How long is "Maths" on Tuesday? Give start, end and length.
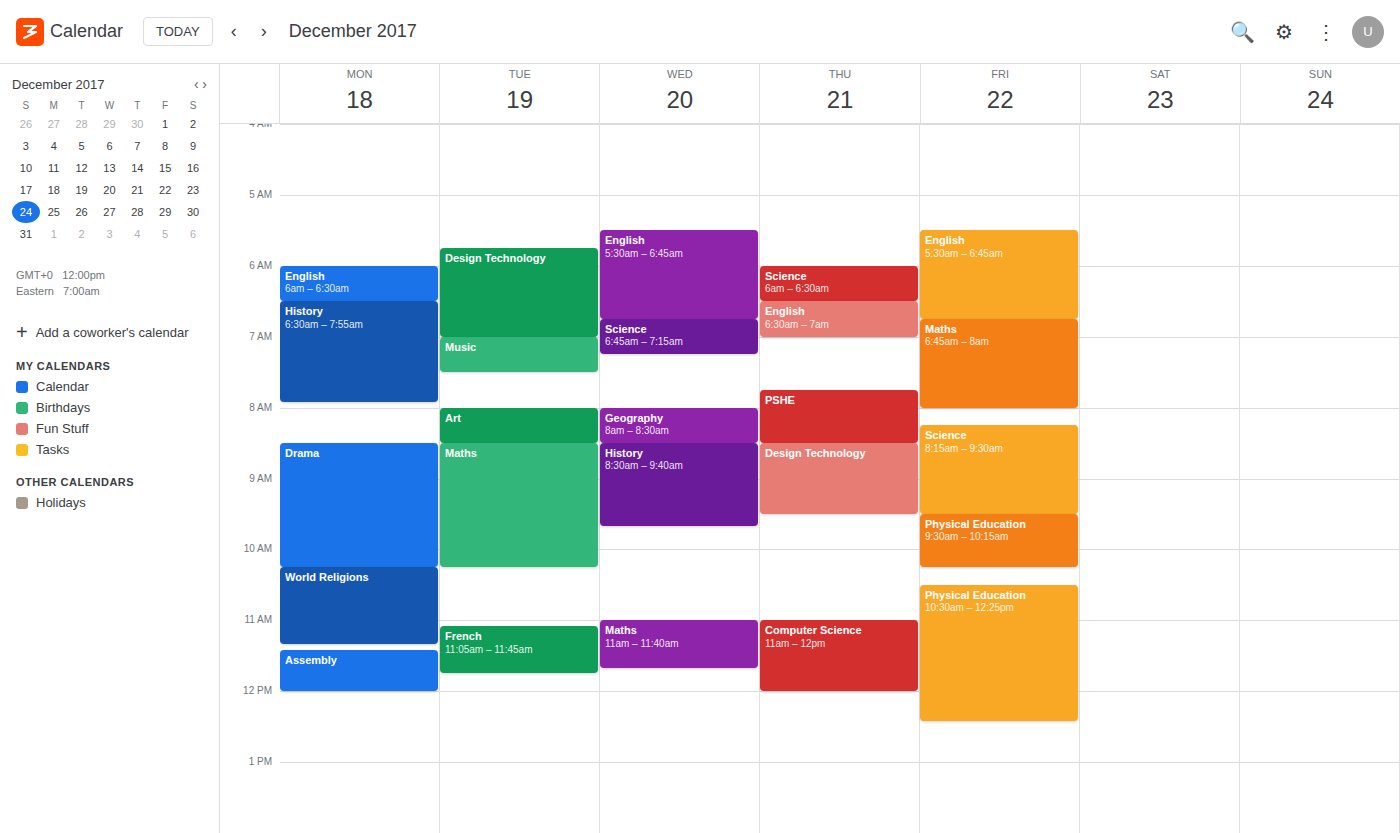
8:30 AM to 10:15 AM, 1 hour 45 minutes